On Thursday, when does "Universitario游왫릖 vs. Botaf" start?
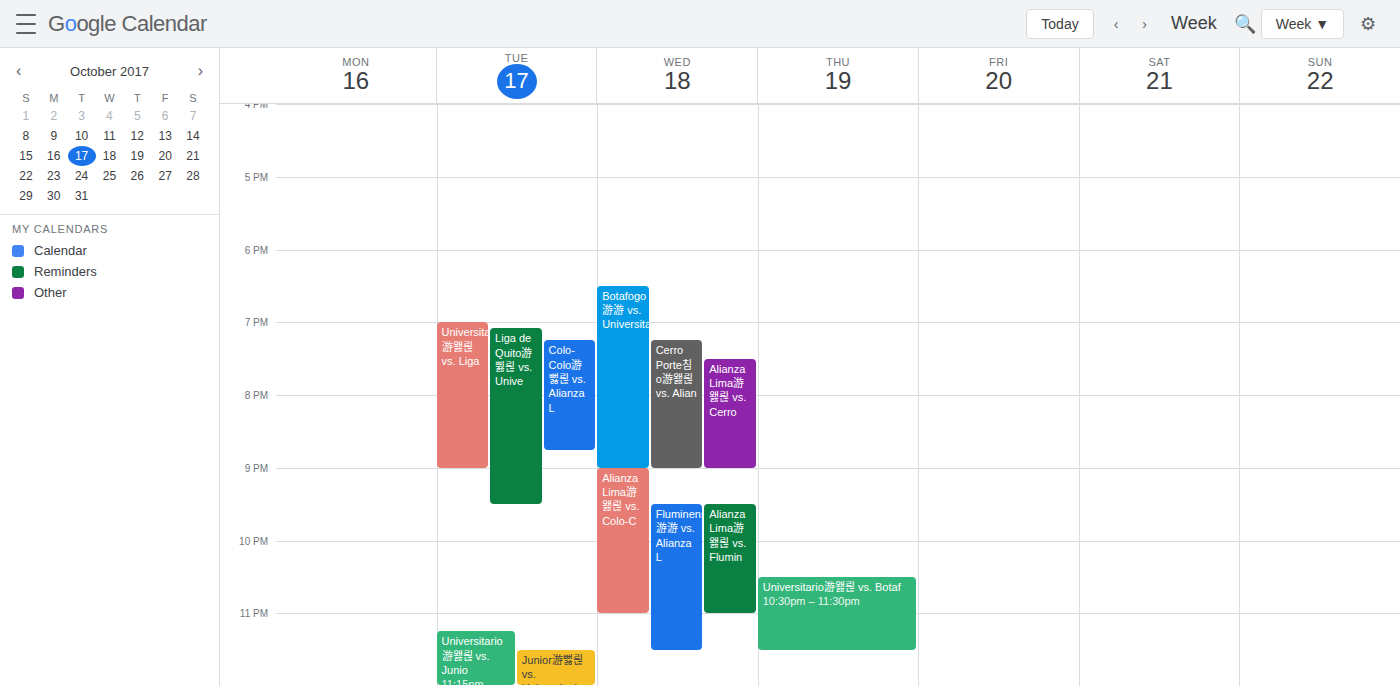
22:30